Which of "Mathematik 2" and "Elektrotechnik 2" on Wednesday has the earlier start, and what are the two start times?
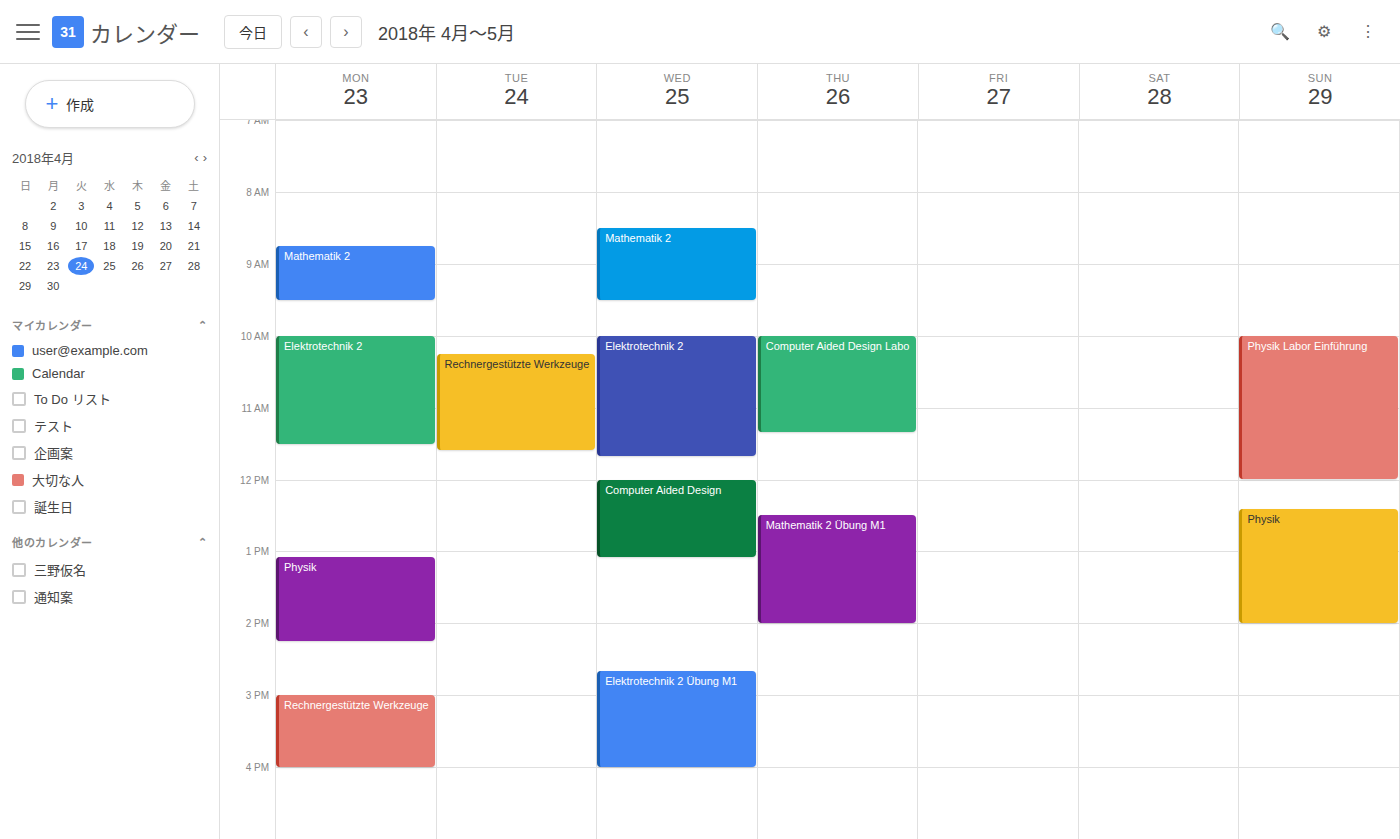
"Mathematik 2" 08:30; "Elektrotechnik 2" 10:00.